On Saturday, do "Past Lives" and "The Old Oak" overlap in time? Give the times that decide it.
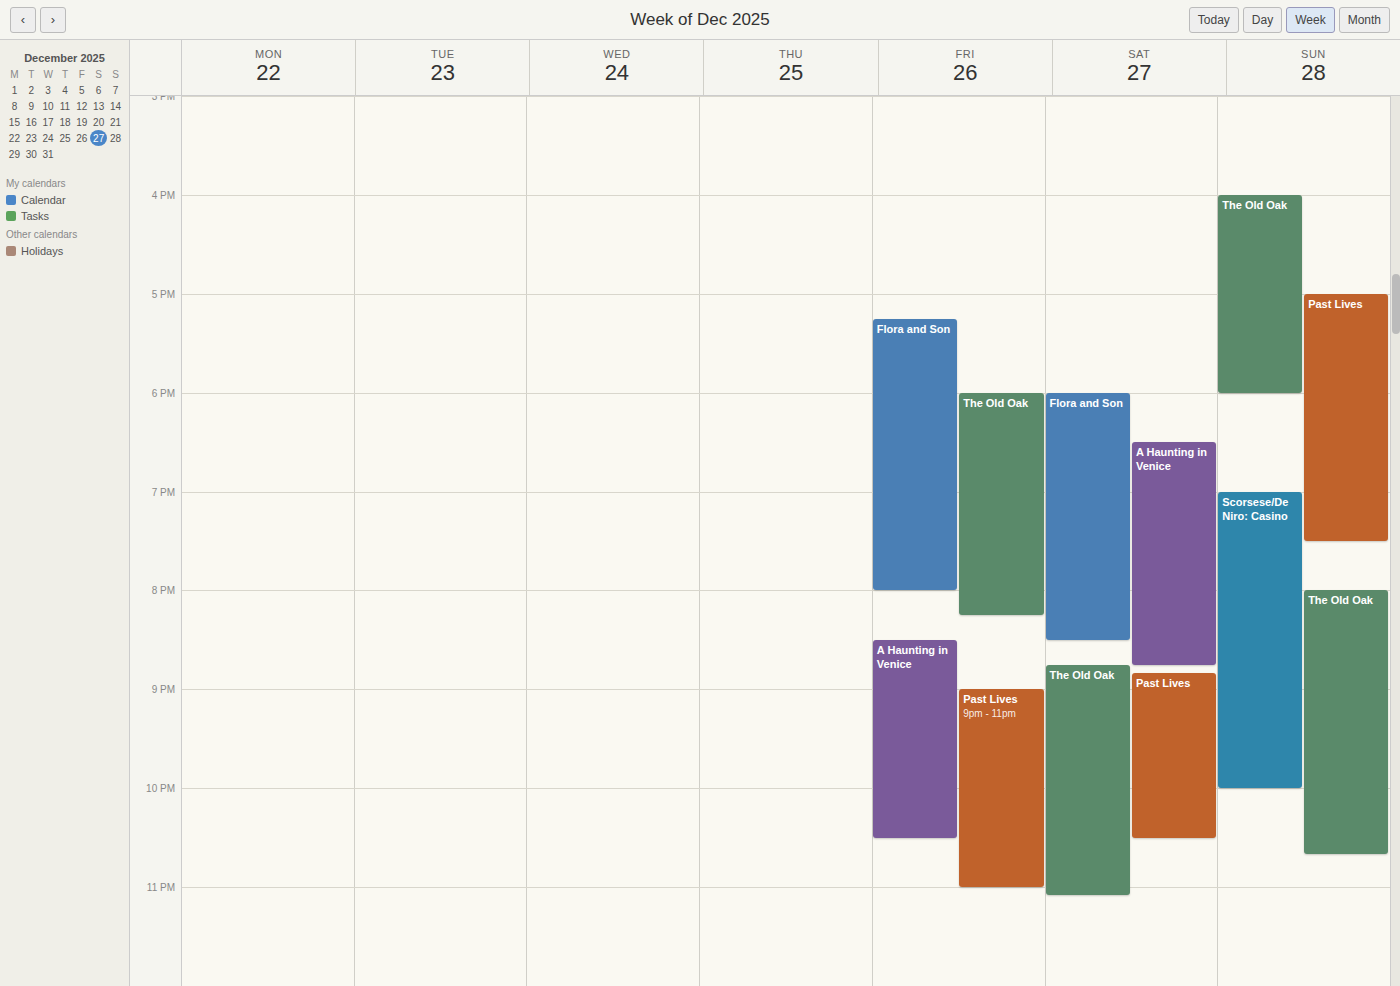
"Past Lives" runs 8:50 PM to 10:30 PM, inside "The Old Oak" -- they overlap.